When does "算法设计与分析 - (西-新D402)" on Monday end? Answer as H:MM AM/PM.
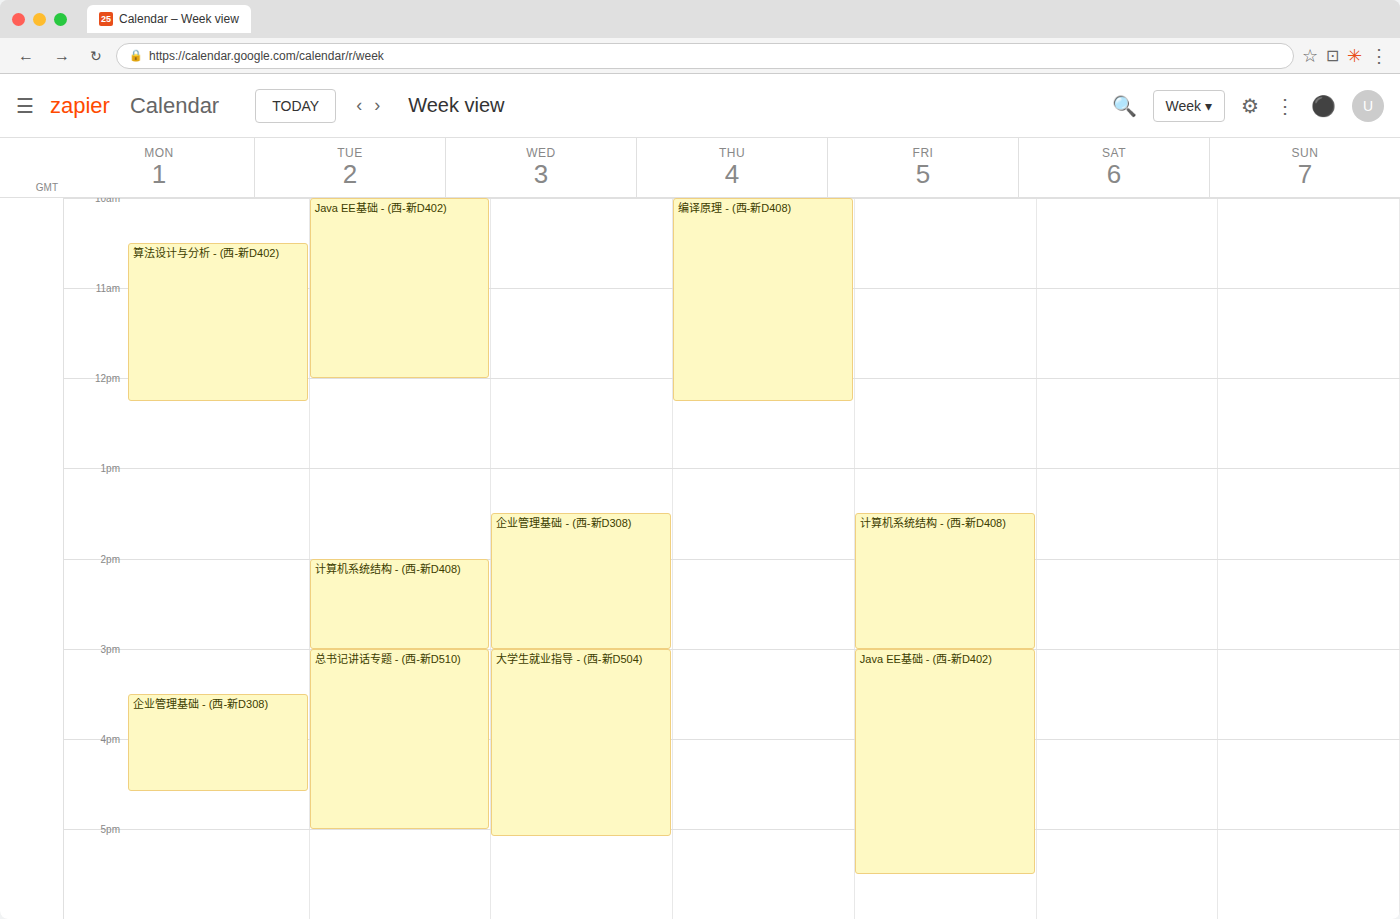
12:15 PM